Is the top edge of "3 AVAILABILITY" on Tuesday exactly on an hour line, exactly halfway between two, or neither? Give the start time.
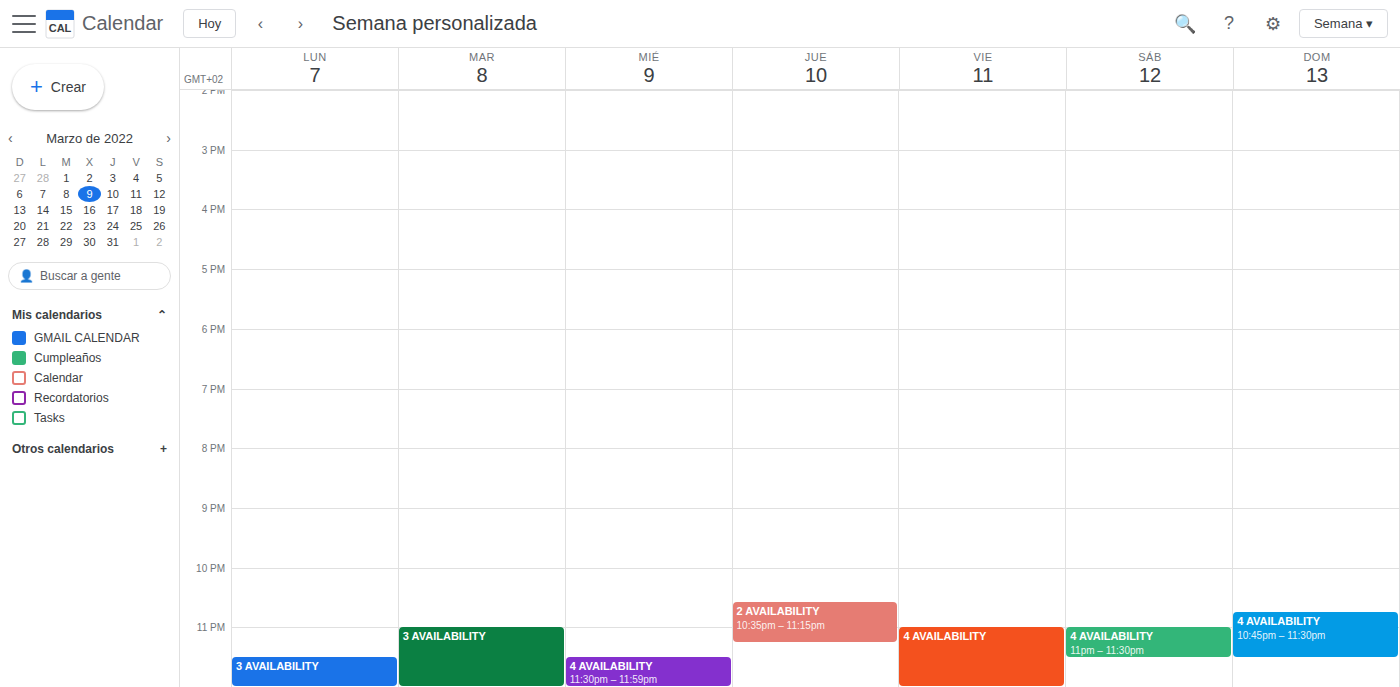
11:00 PM -- exactly on the 11 PM line.